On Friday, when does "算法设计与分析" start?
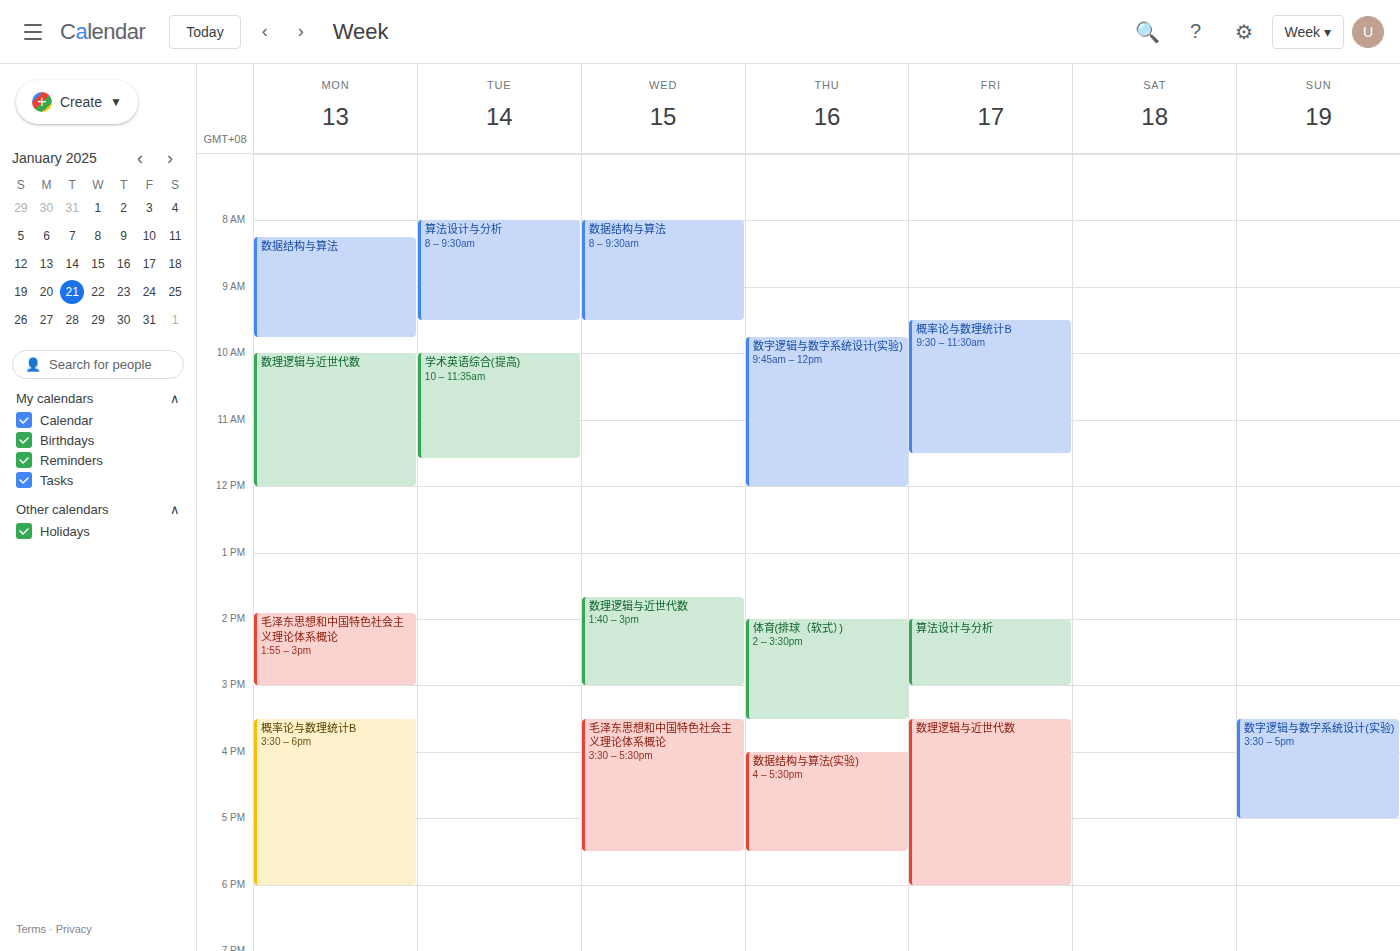
2:00 PM